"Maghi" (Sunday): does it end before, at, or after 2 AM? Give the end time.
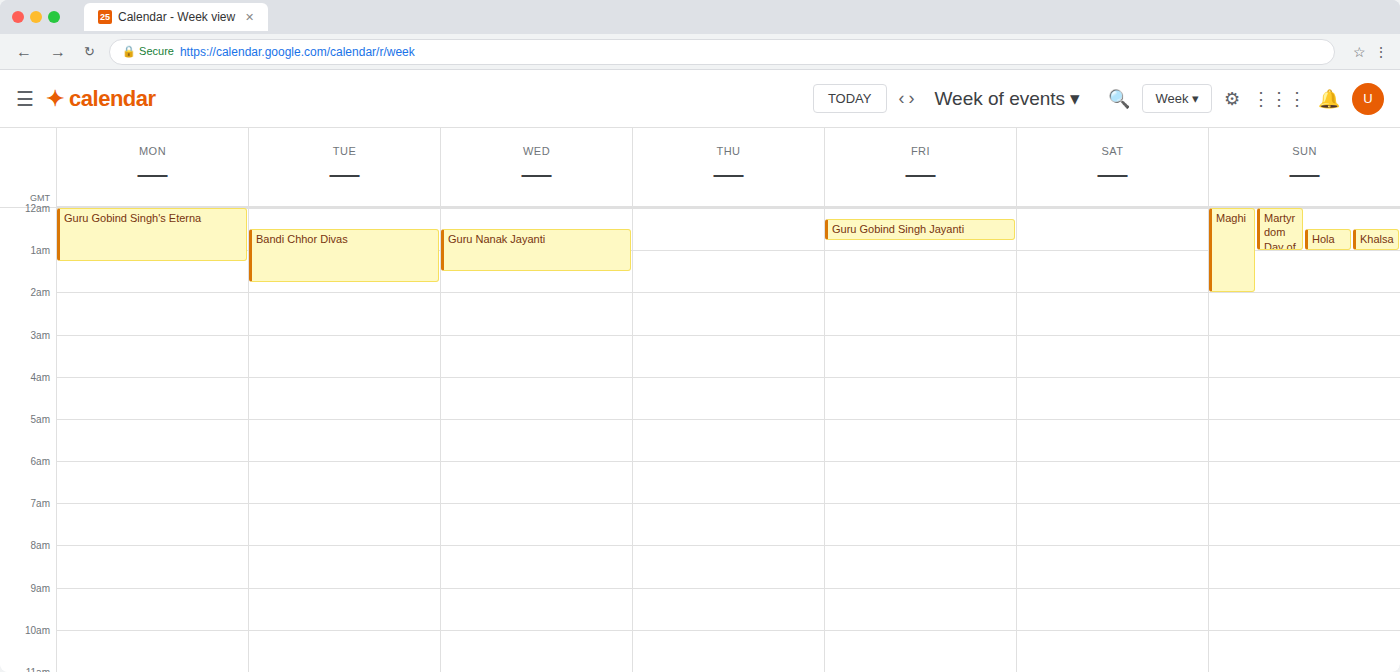
2:00 AM -- exactly at 2 AM, on the 2 AM line.